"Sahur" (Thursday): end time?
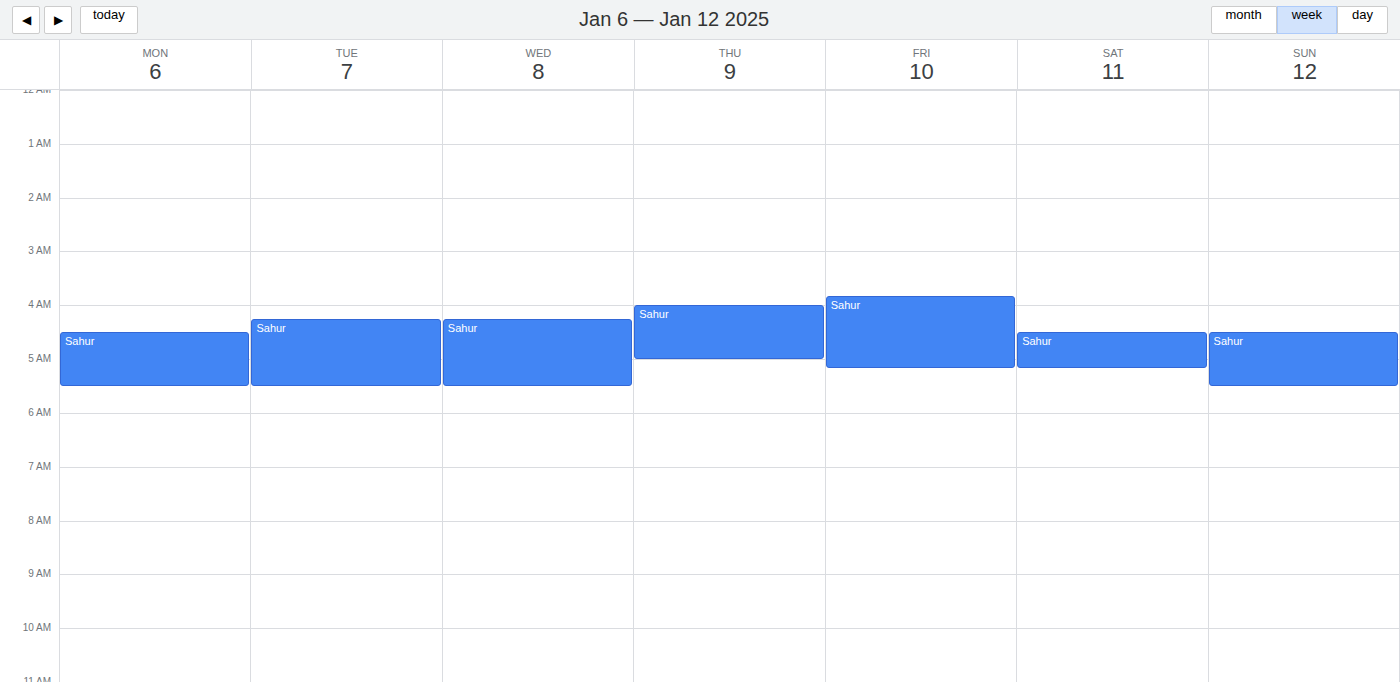
05:00